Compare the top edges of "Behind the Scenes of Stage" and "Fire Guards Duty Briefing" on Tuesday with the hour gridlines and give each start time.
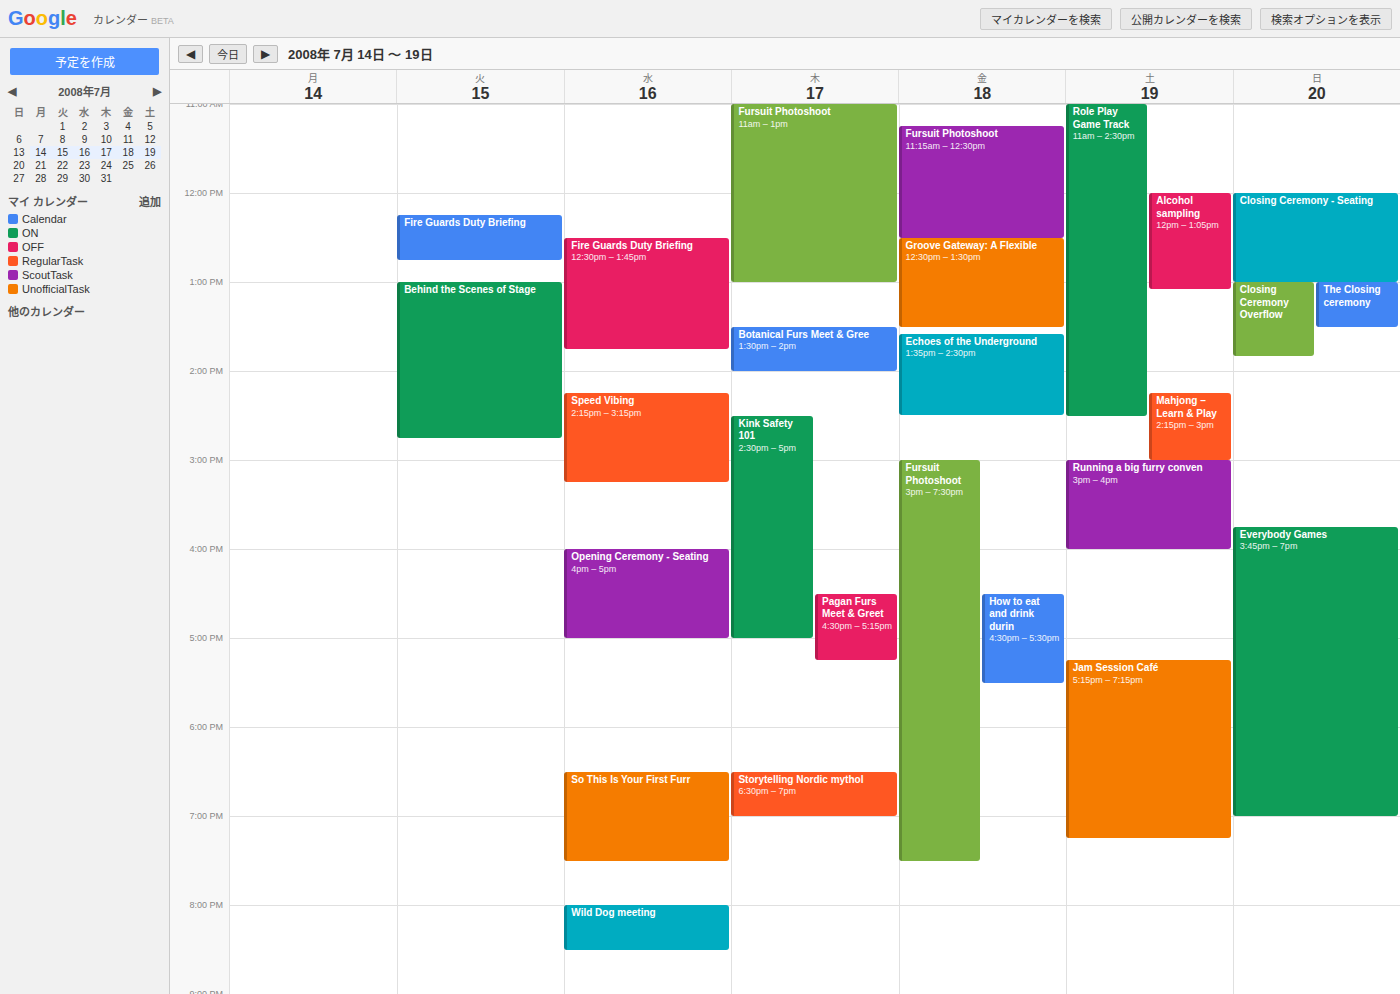
"Behind the Scenes of Stage": 1:00 PM, exactly on the 1 PM line. "Fire Guards Duty Briefing": 12:15 PM, neither: a quarter of the way from the 12 PM line to the 1 PM line.